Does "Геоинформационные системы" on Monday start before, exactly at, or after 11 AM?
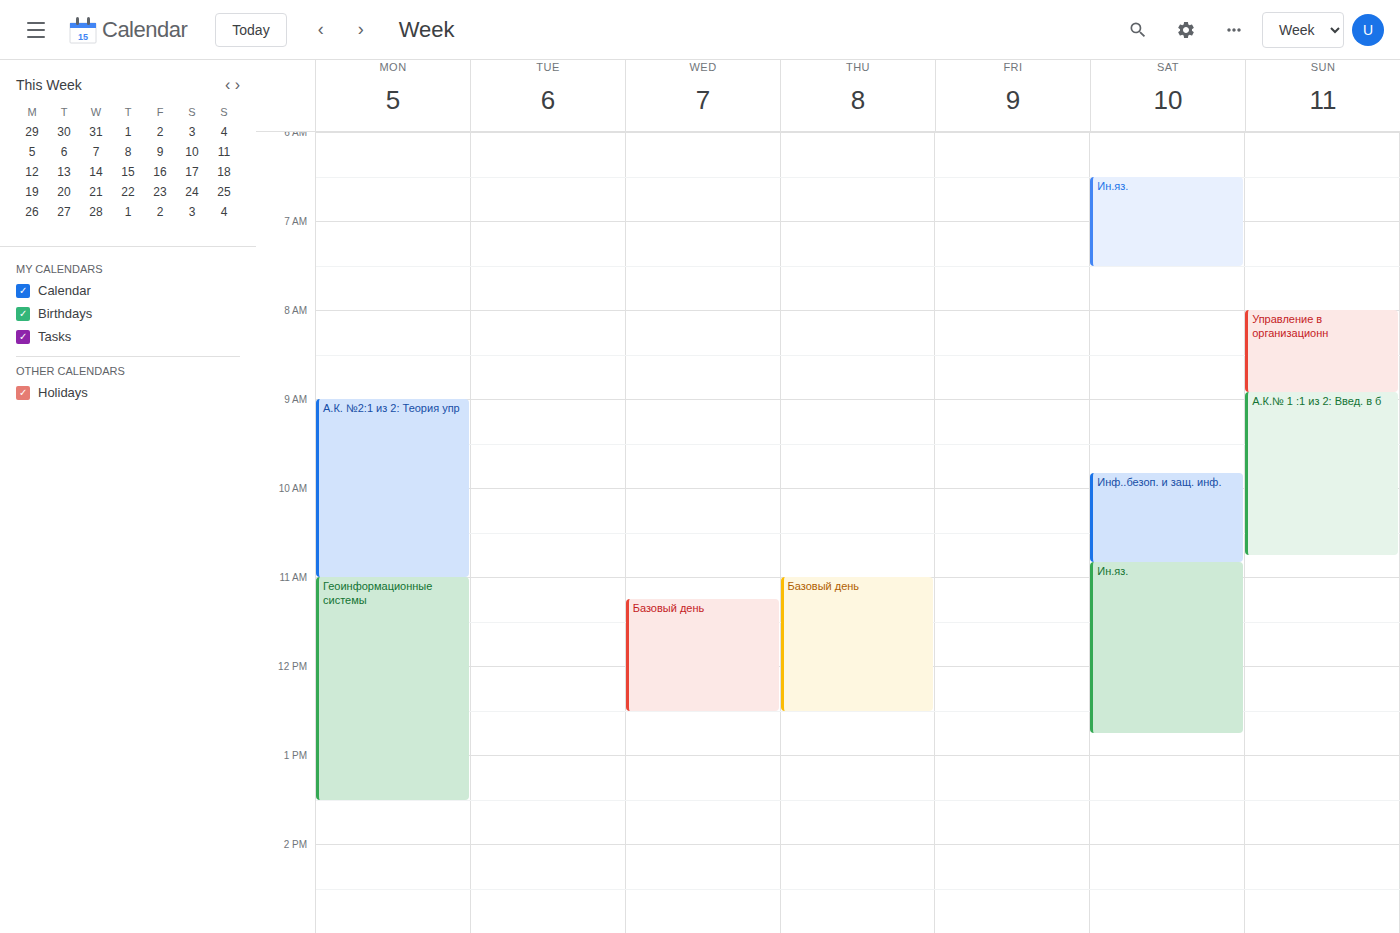
11:00 AM -- exactly at 11 AM, on the 11 AM line.